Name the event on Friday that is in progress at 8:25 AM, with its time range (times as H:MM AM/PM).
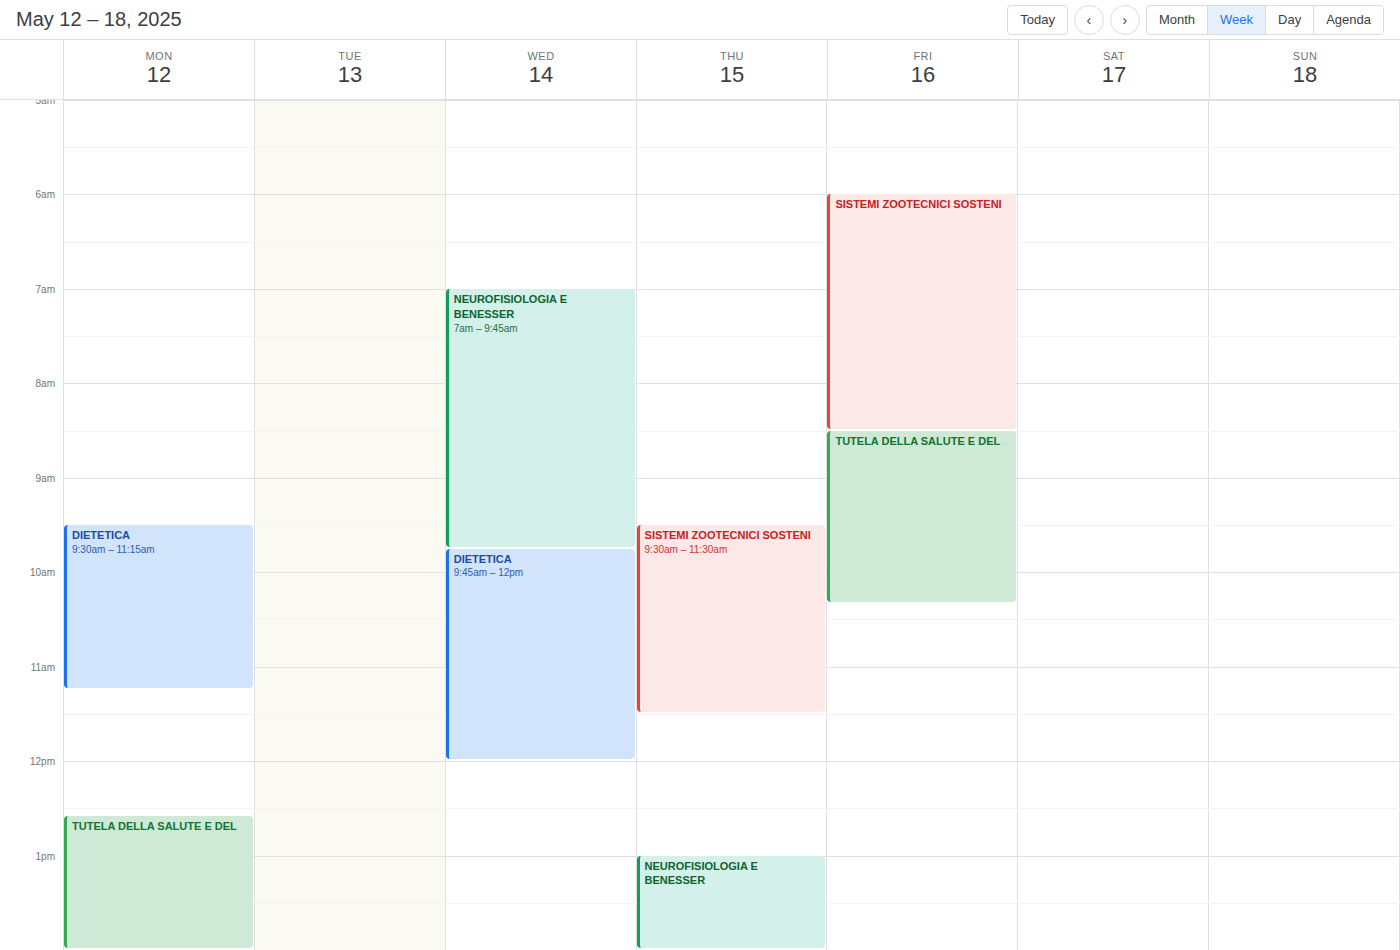
"SISTEMI ZOOTECNICI SOSTENI", 6:00 AM to 8:30 AM